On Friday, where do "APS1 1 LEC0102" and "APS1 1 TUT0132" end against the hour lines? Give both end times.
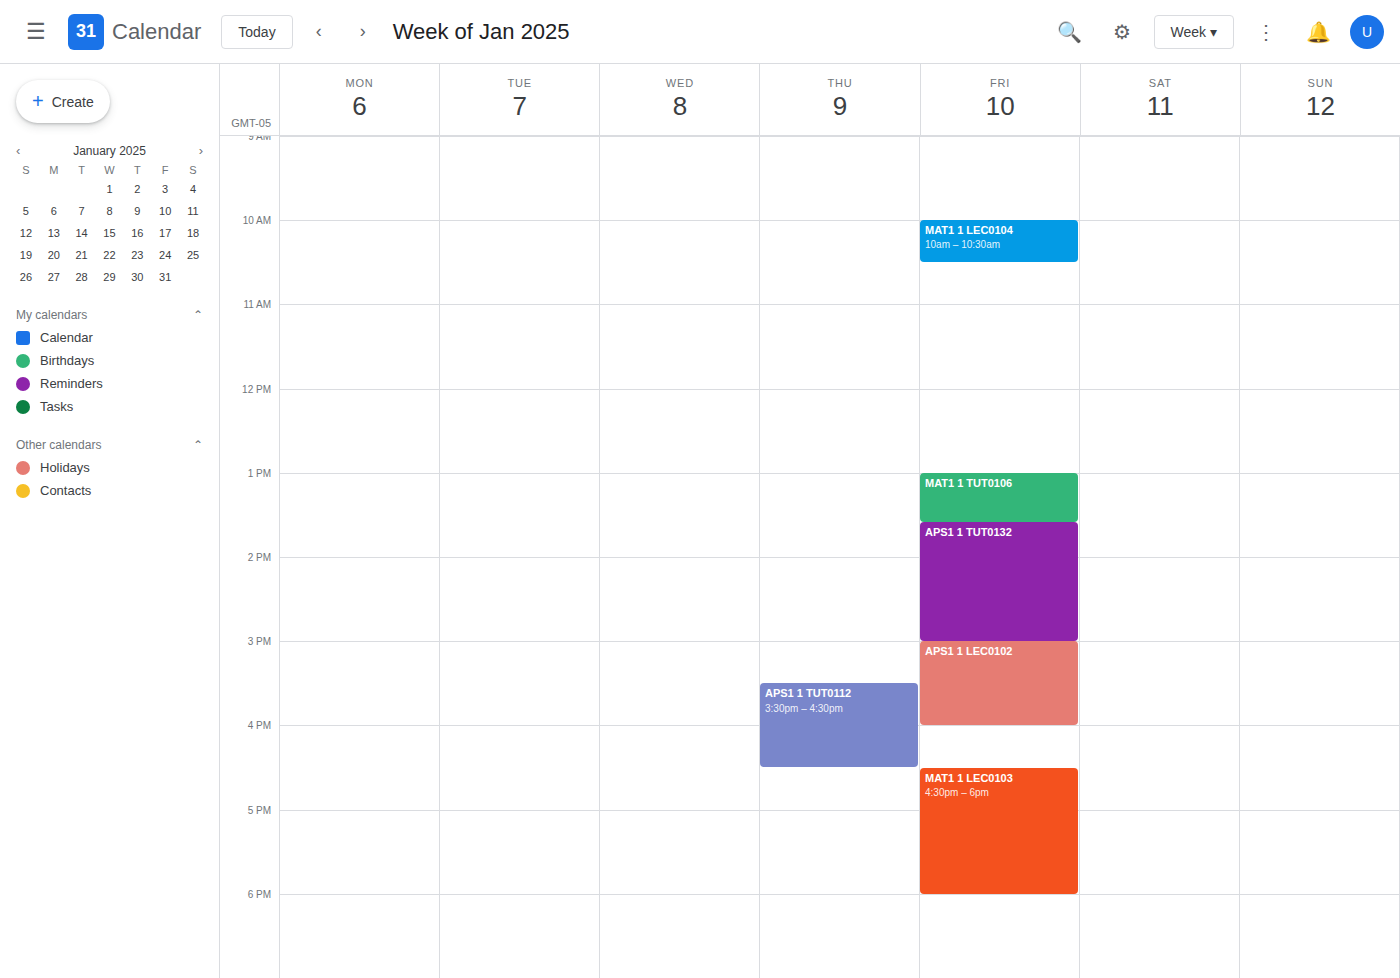
"APS1 1 LEC0102": 16:00, exactly on the 16:00 line. "APS1 1 TUT0132": 15:00, exactly on the 15:00 line.